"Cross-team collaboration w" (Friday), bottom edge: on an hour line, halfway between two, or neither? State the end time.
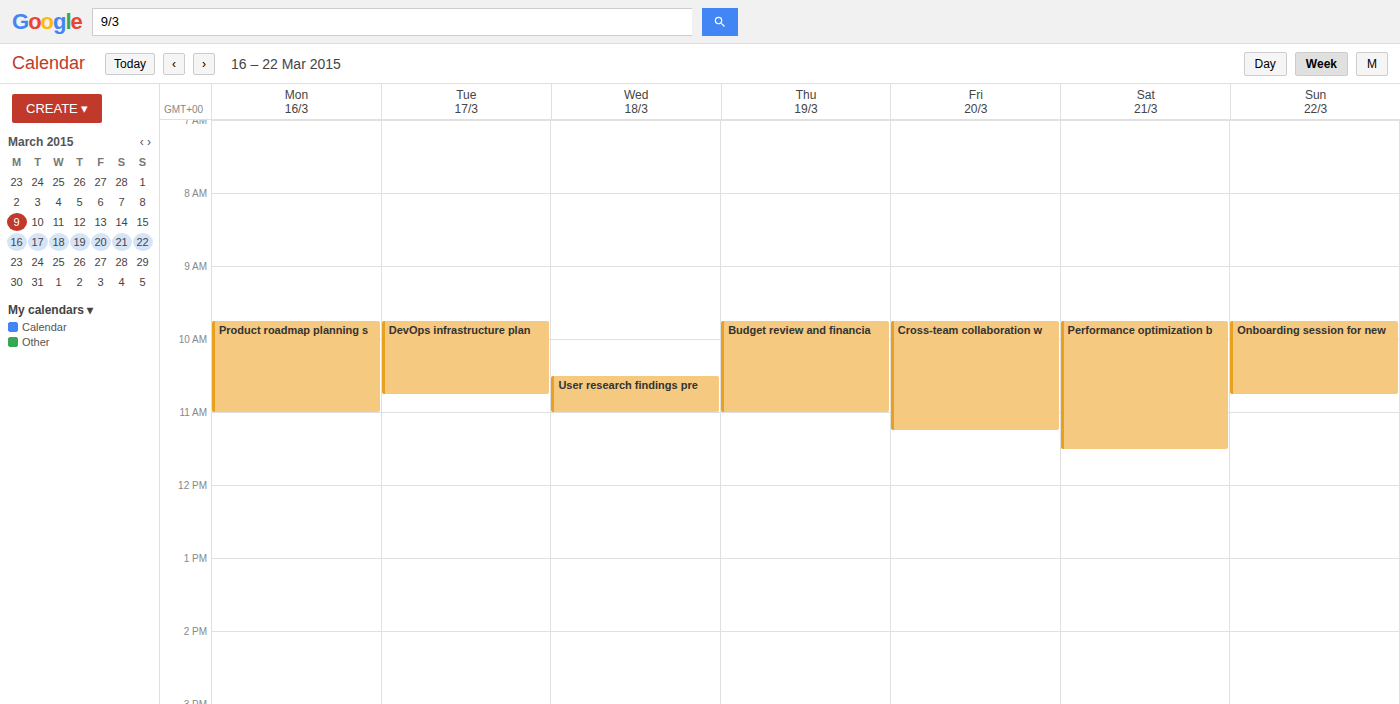
11:15 AM -- neither: a quarter of the way from the 11 AM line to the 12 PM line.